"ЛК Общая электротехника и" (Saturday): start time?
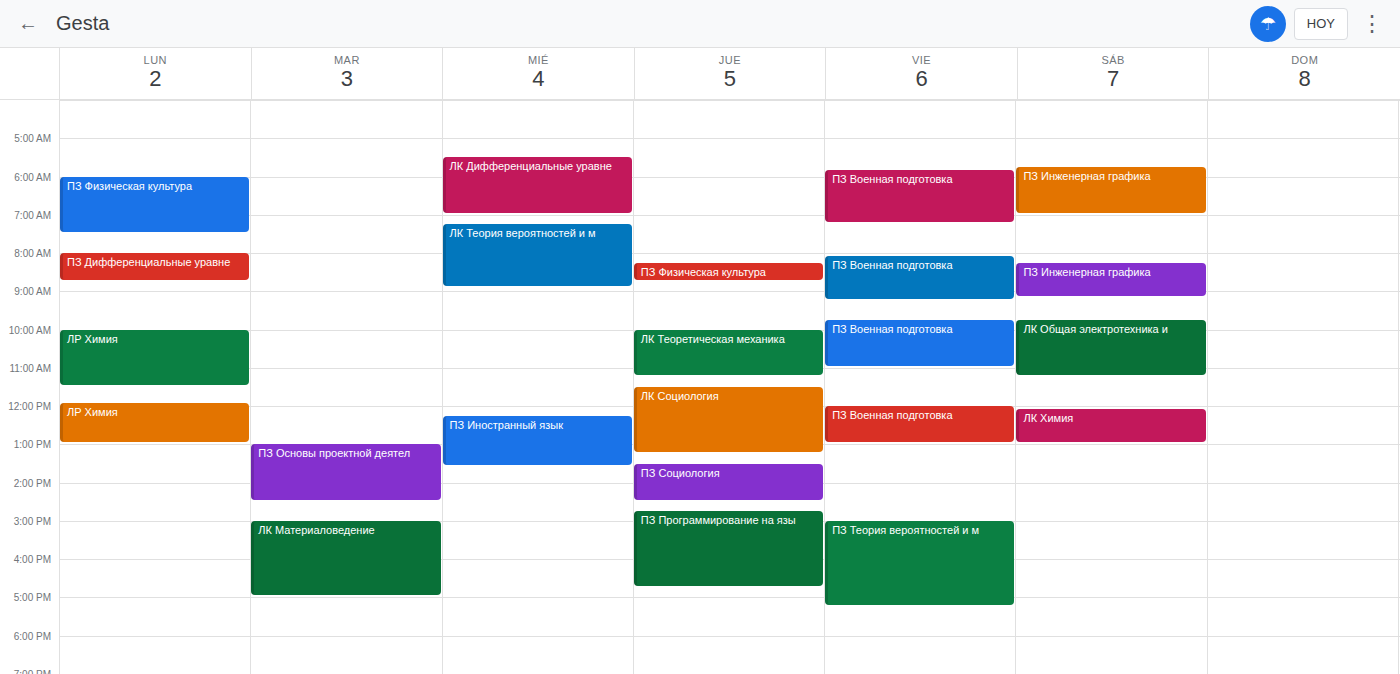
9:45 AM